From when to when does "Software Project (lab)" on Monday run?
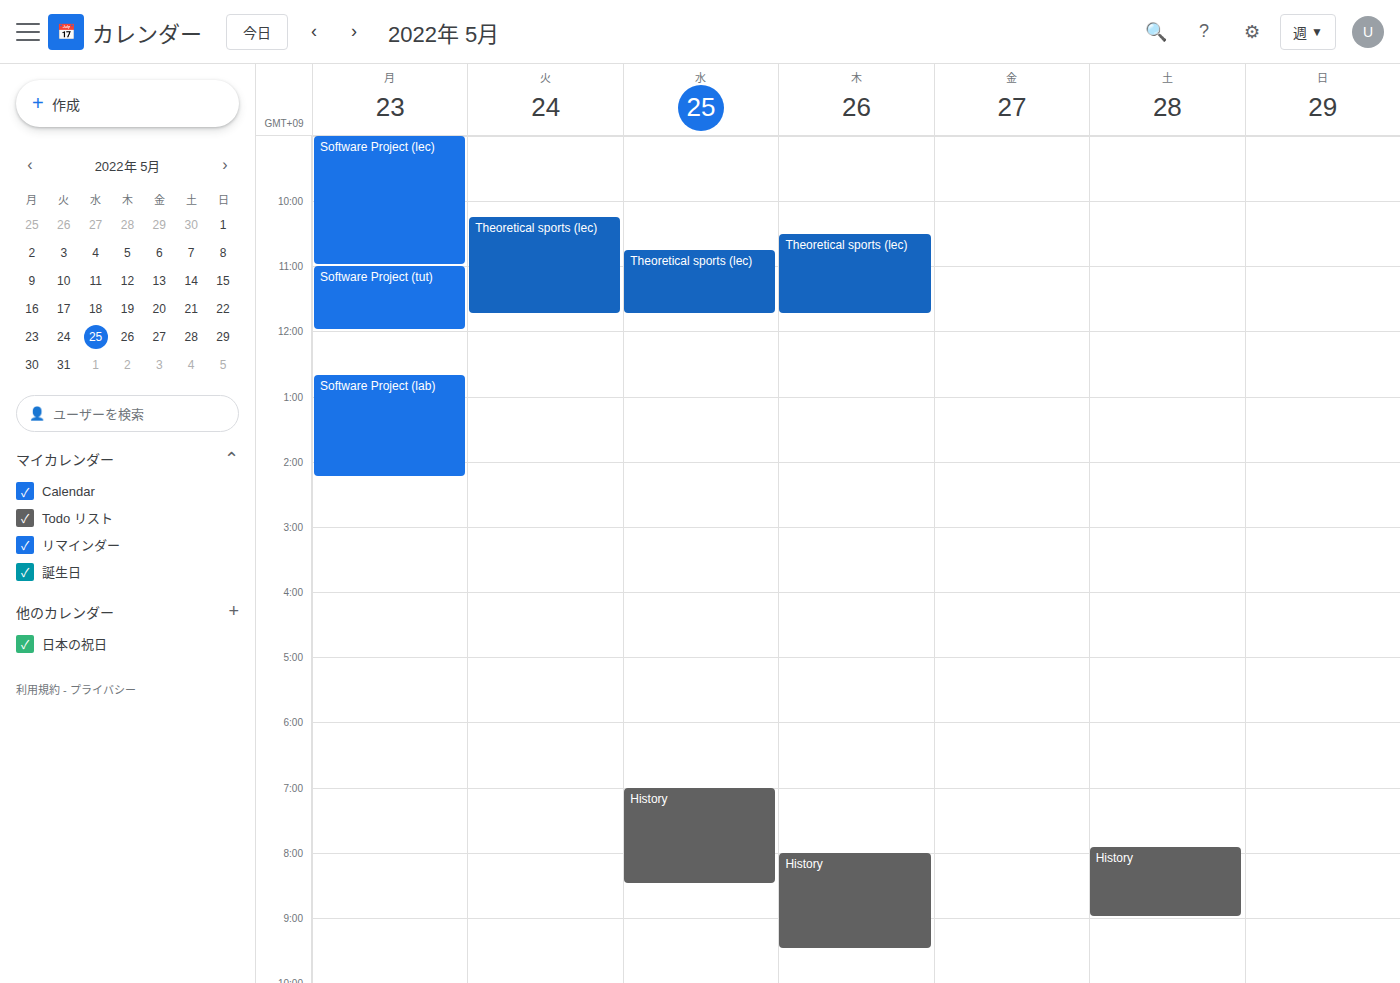
12:40 PM to 2:15 PM